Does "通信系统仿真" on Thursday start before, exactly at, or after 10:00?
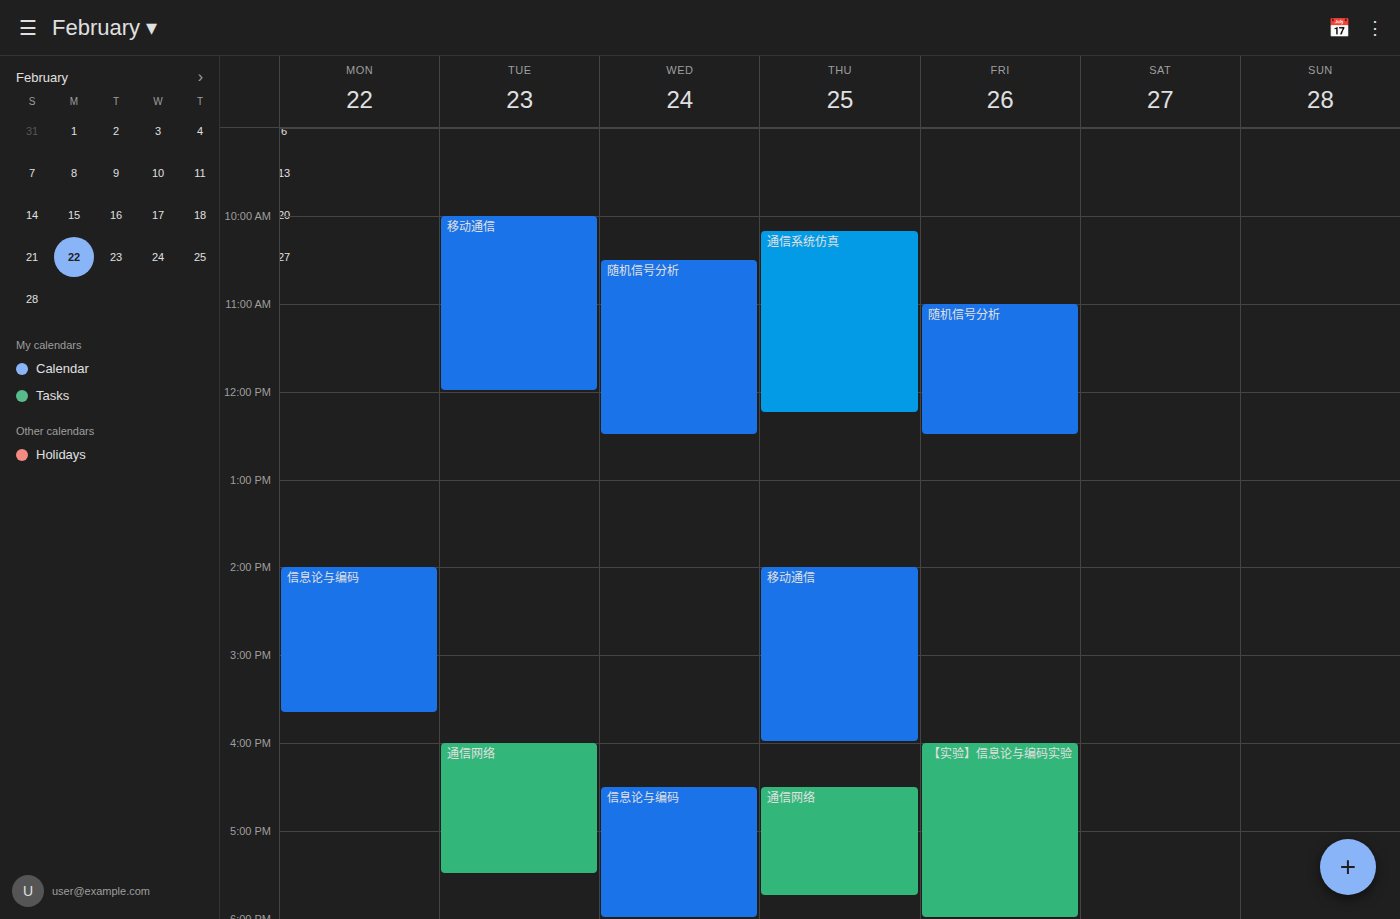
10:10 -- after 10:00, 10 minutes below the 10:00 line.